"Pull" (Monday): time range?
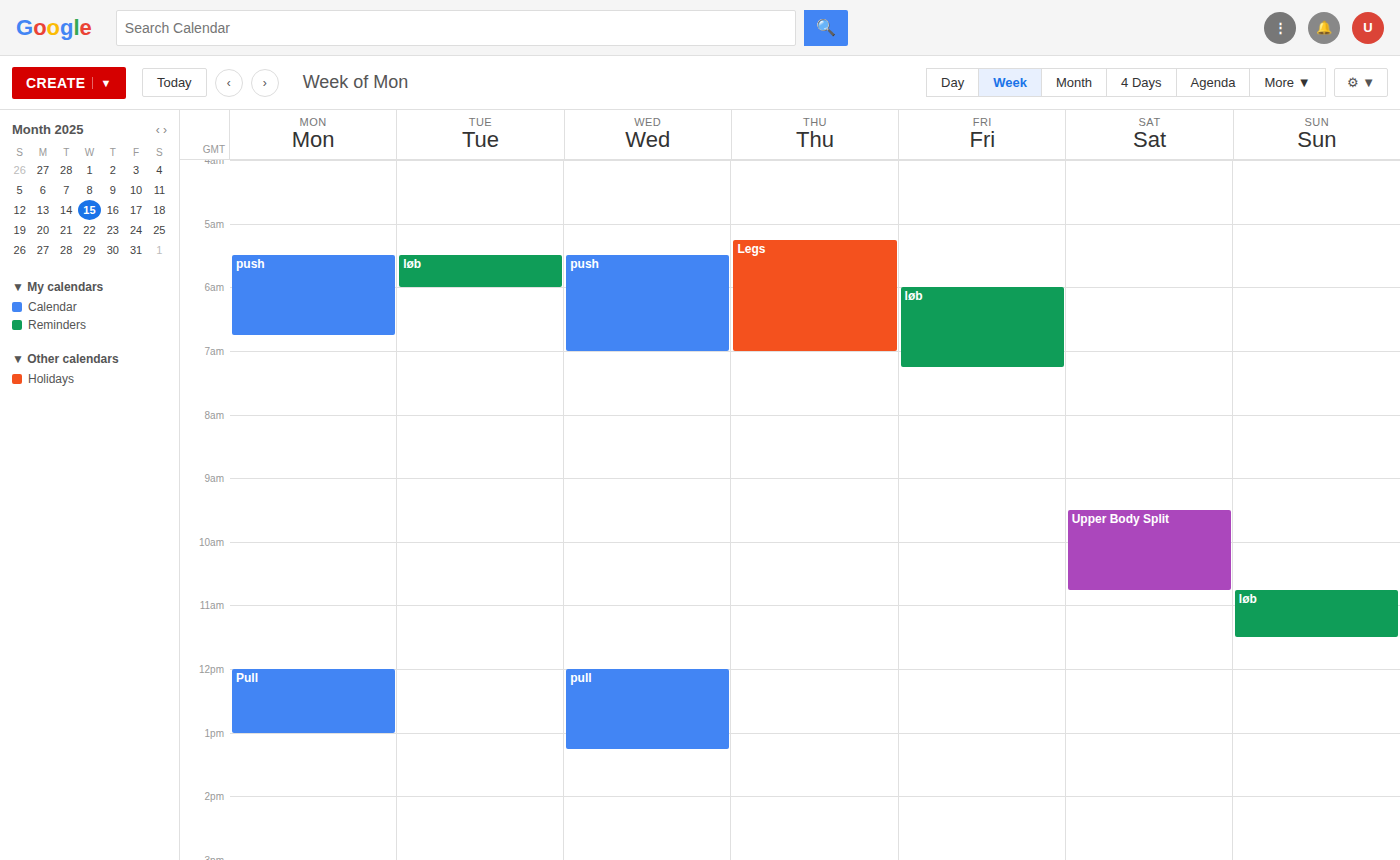
12:00 PM to 1:00 PM